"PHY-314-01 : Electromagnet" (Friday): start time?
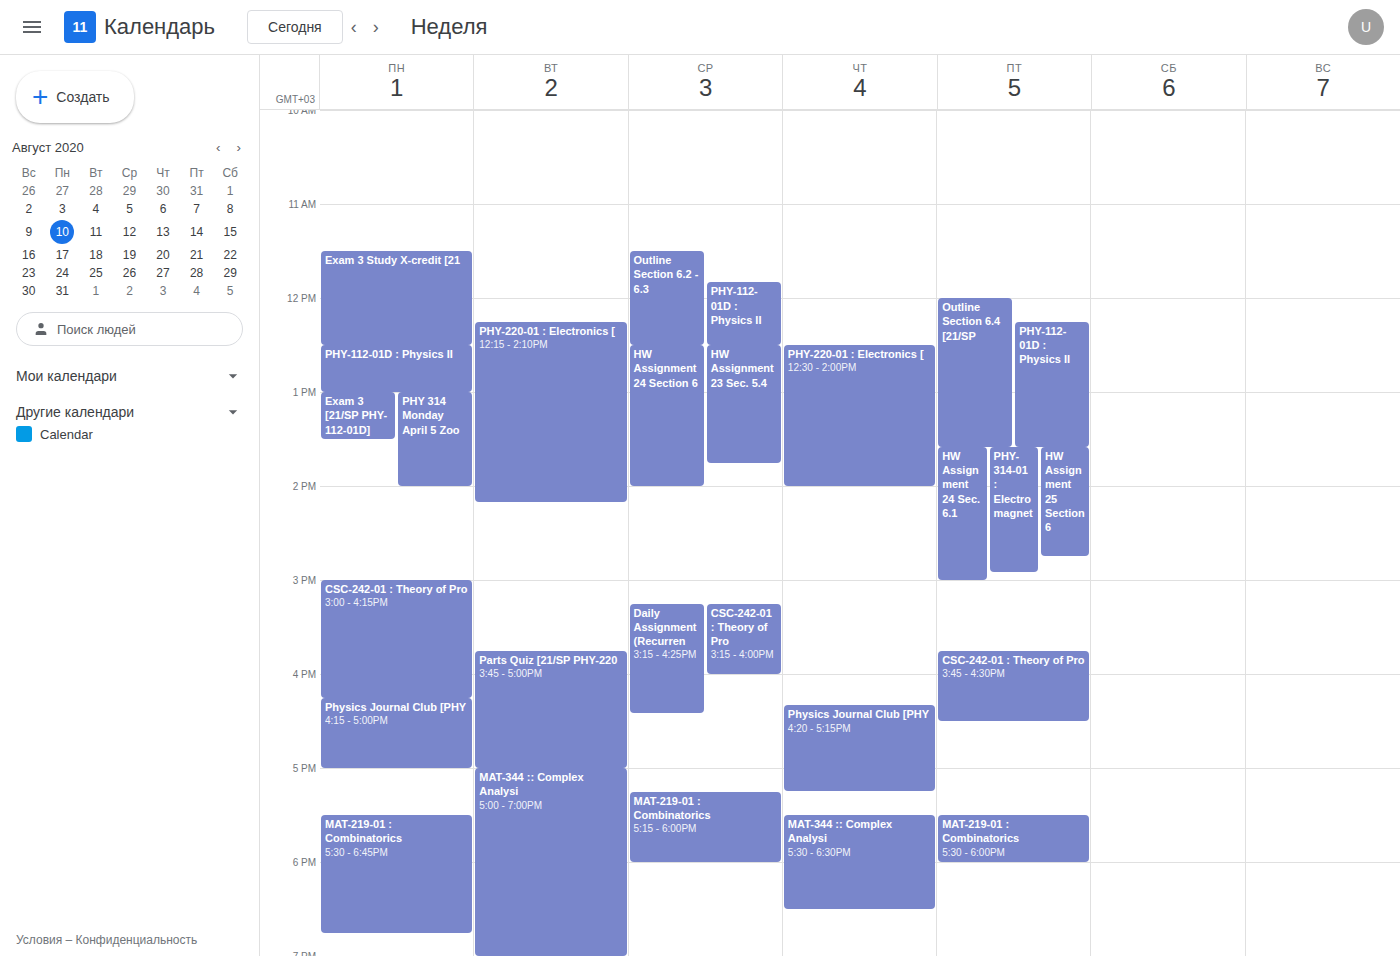
1:35 PM